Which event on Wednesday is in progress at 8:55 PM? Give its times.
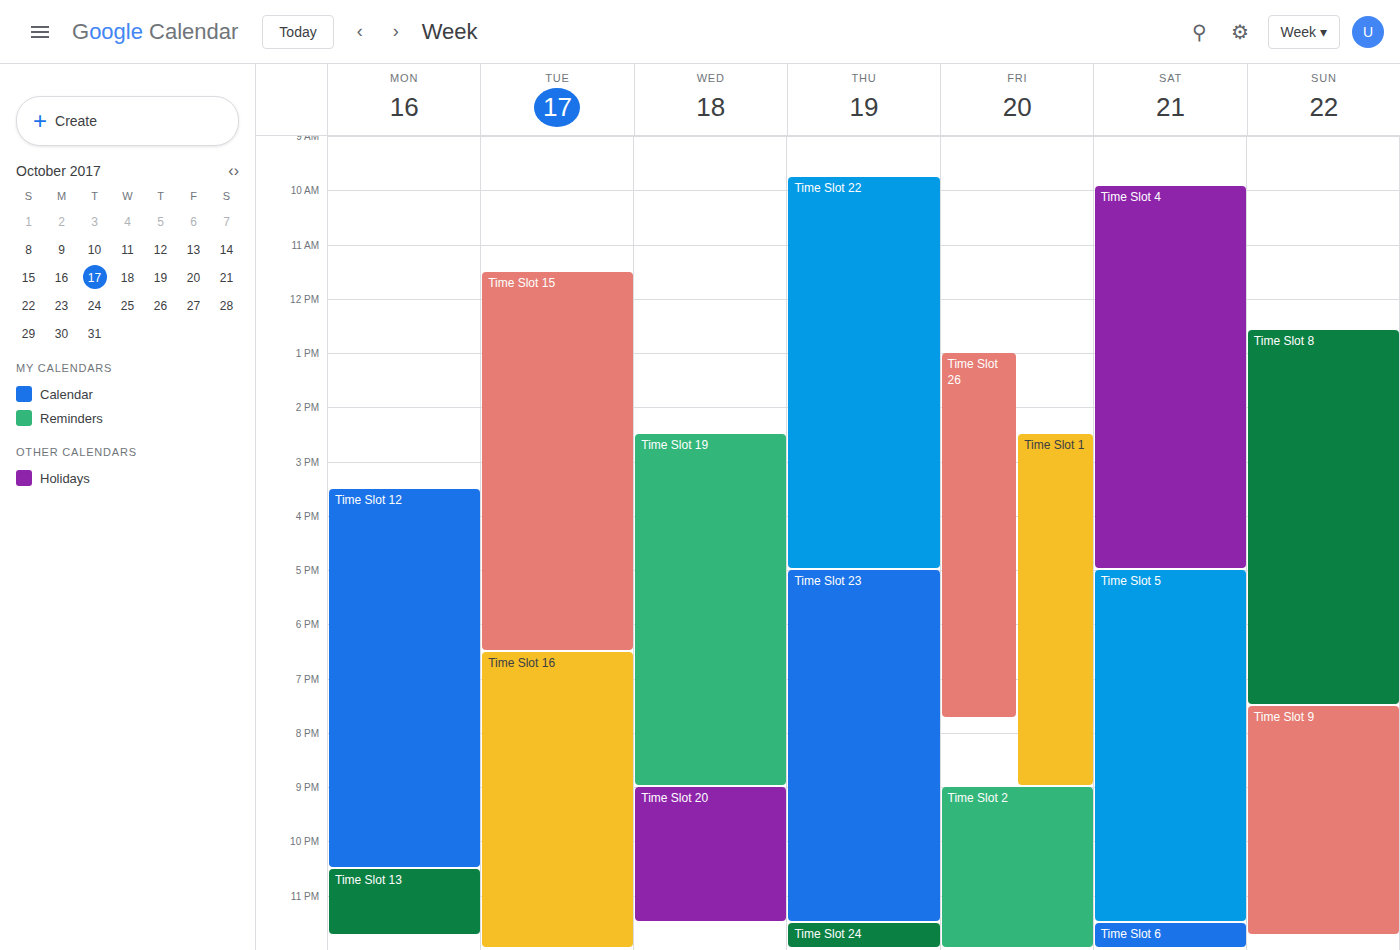
"Time Slot 19", 2:30 PM to 9:00 PM